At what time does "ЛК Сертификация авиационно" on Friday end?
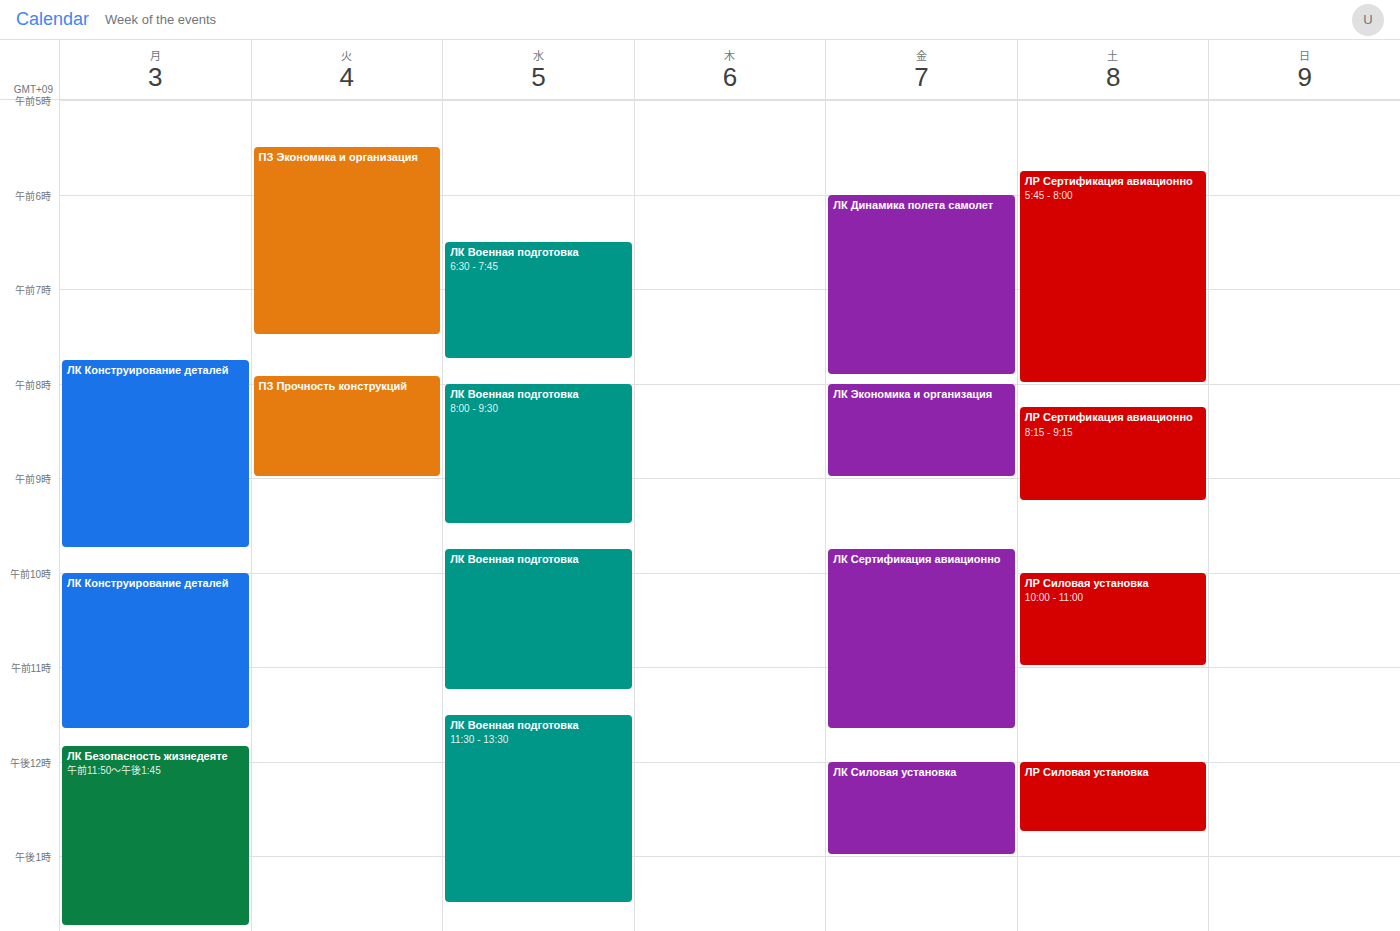
11:40 AM